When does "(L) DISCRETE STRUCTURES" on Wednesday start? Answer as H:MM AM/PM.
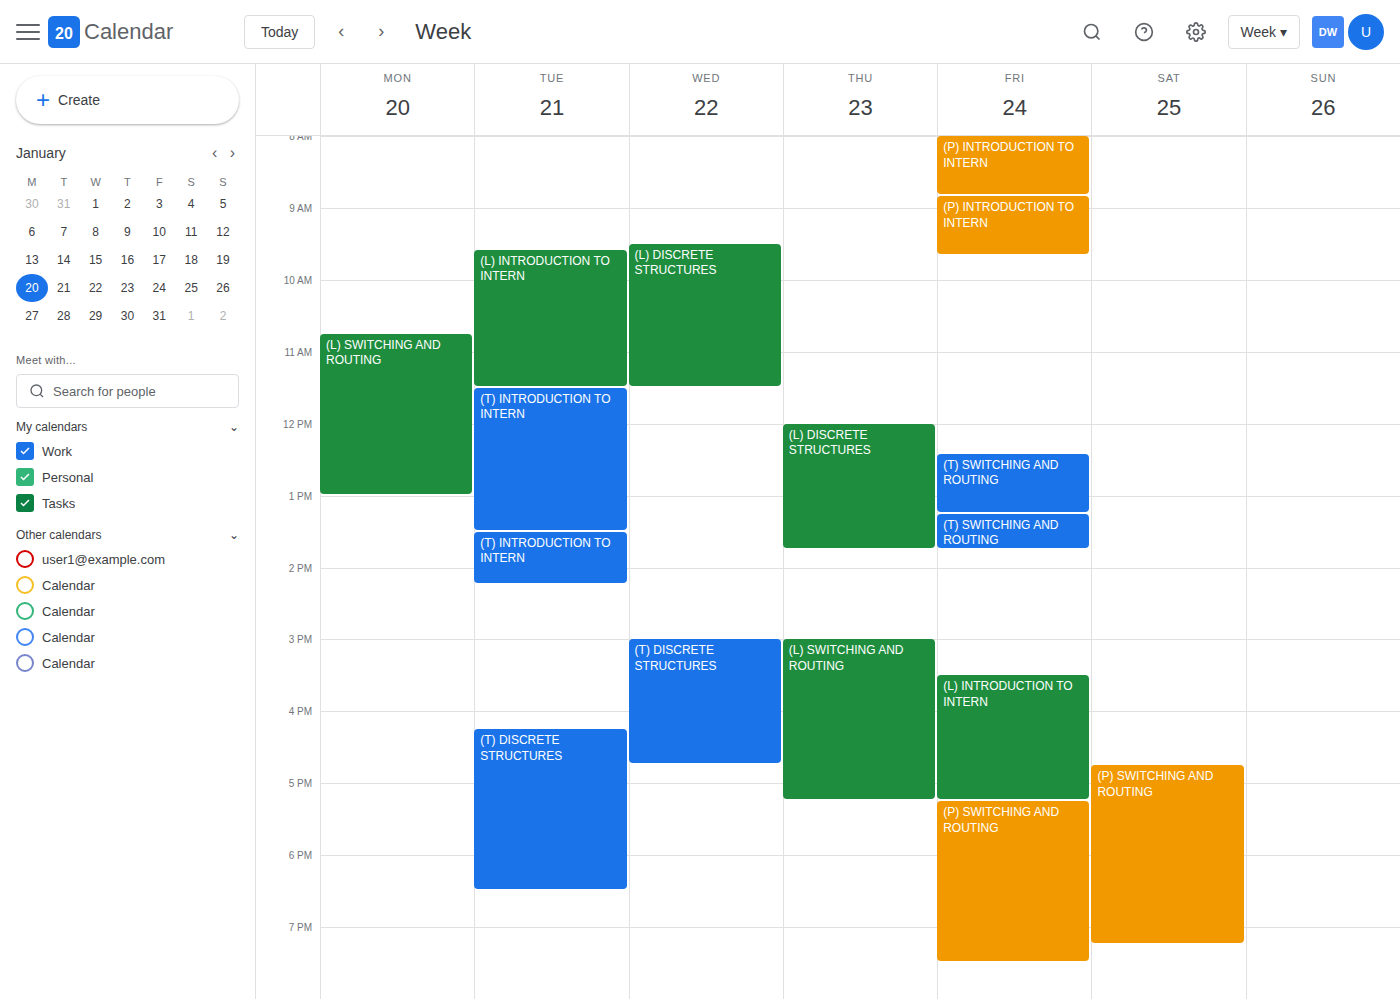
9:30 AM